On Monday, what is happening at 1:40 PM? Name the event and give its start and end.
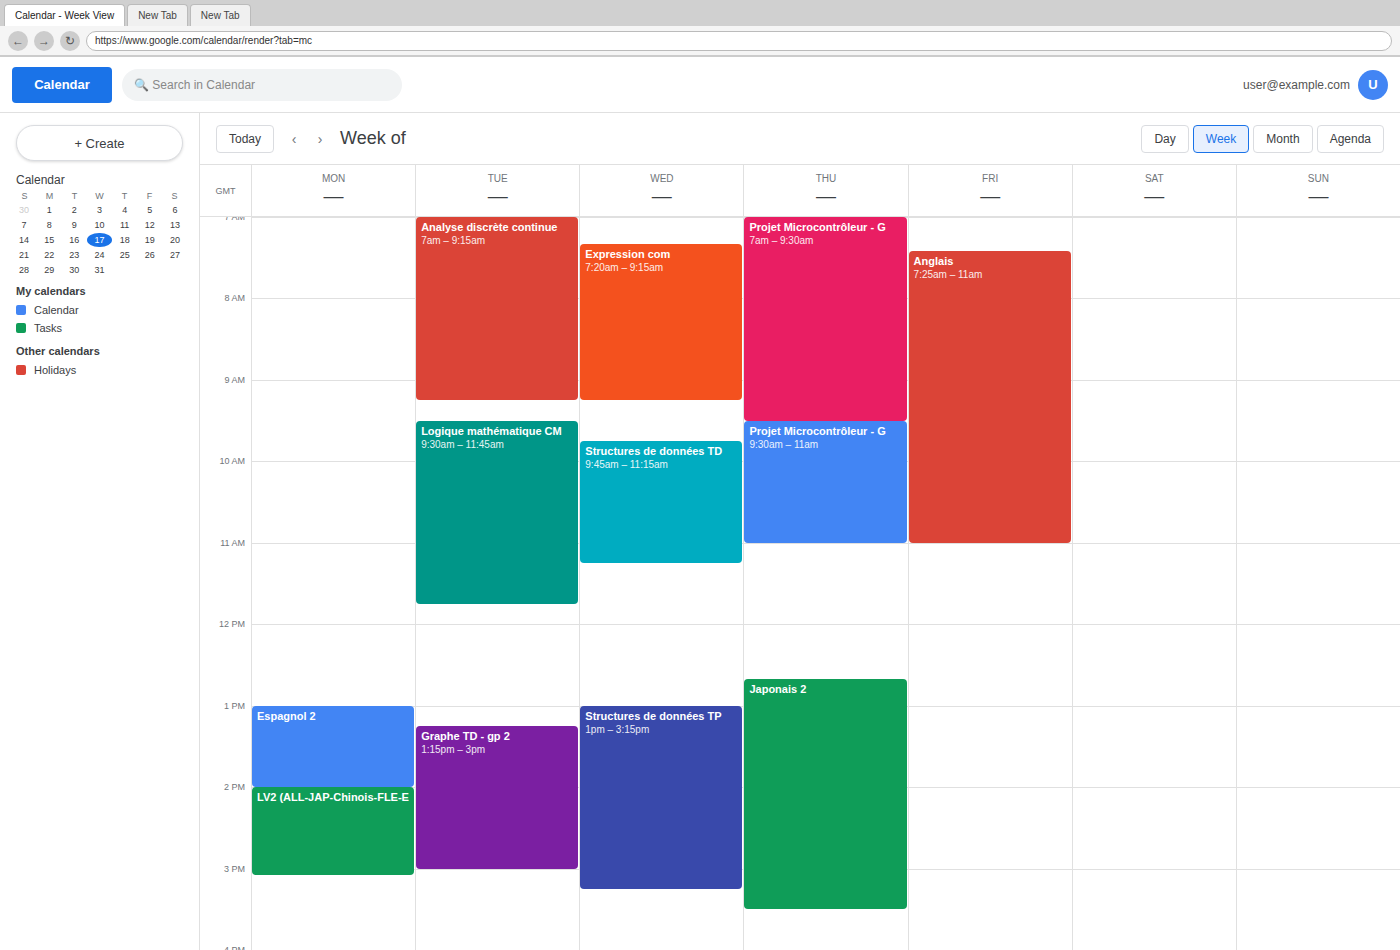
"Espagnol 2", 1:00 PM to 2:00 PM